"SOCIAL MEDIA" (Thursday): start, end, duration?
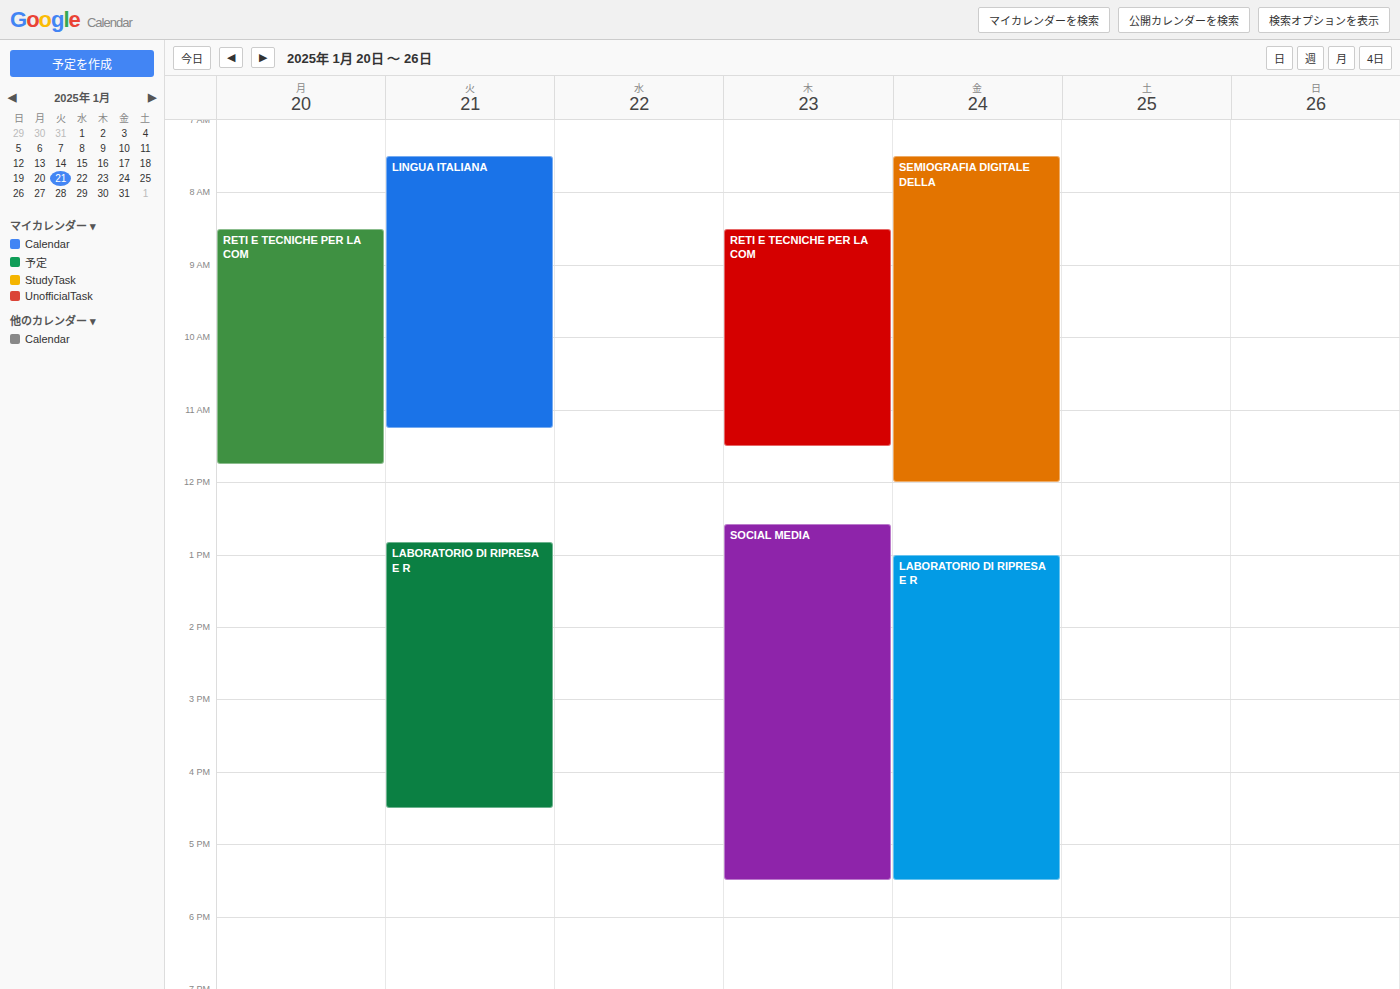
12:35 PM to 5:30 PM, 4 hours 55 minutes